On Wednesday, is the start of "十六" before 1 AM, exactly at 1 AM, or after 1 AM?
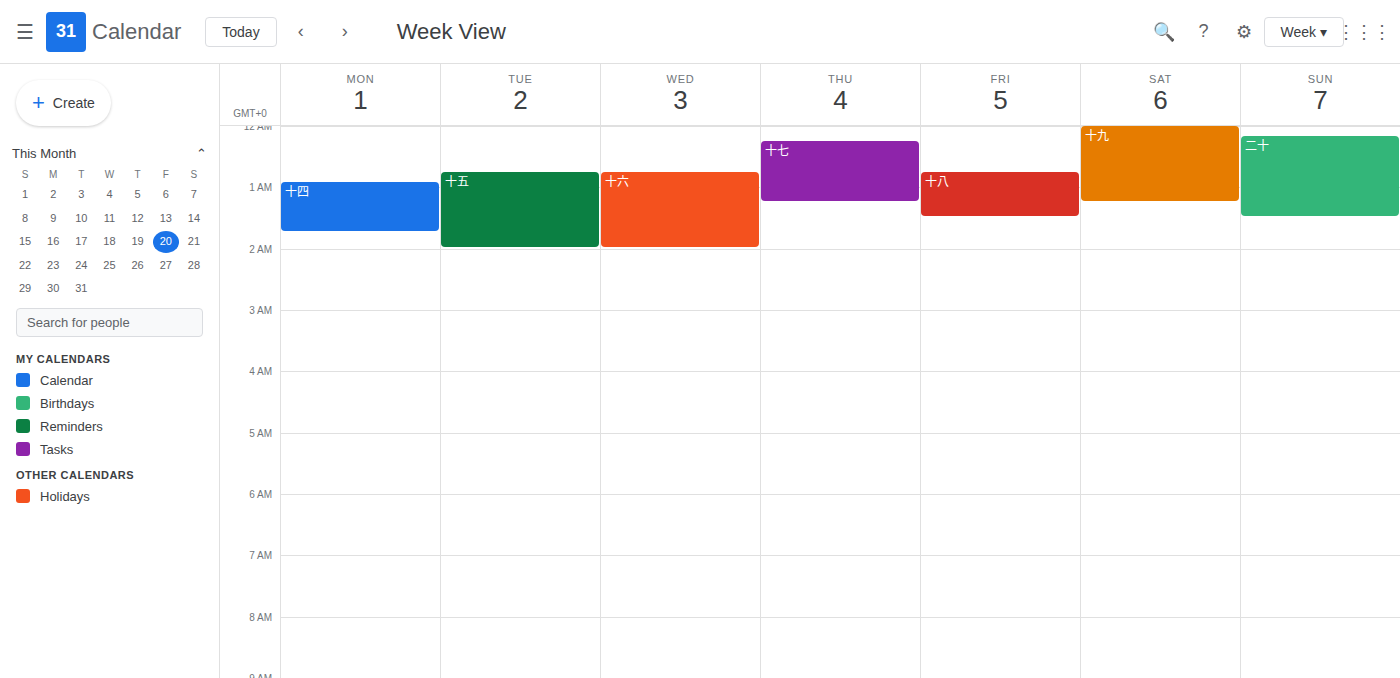
12:45 AM -- before 1 AM, 15 minutes above the 1 AM line.